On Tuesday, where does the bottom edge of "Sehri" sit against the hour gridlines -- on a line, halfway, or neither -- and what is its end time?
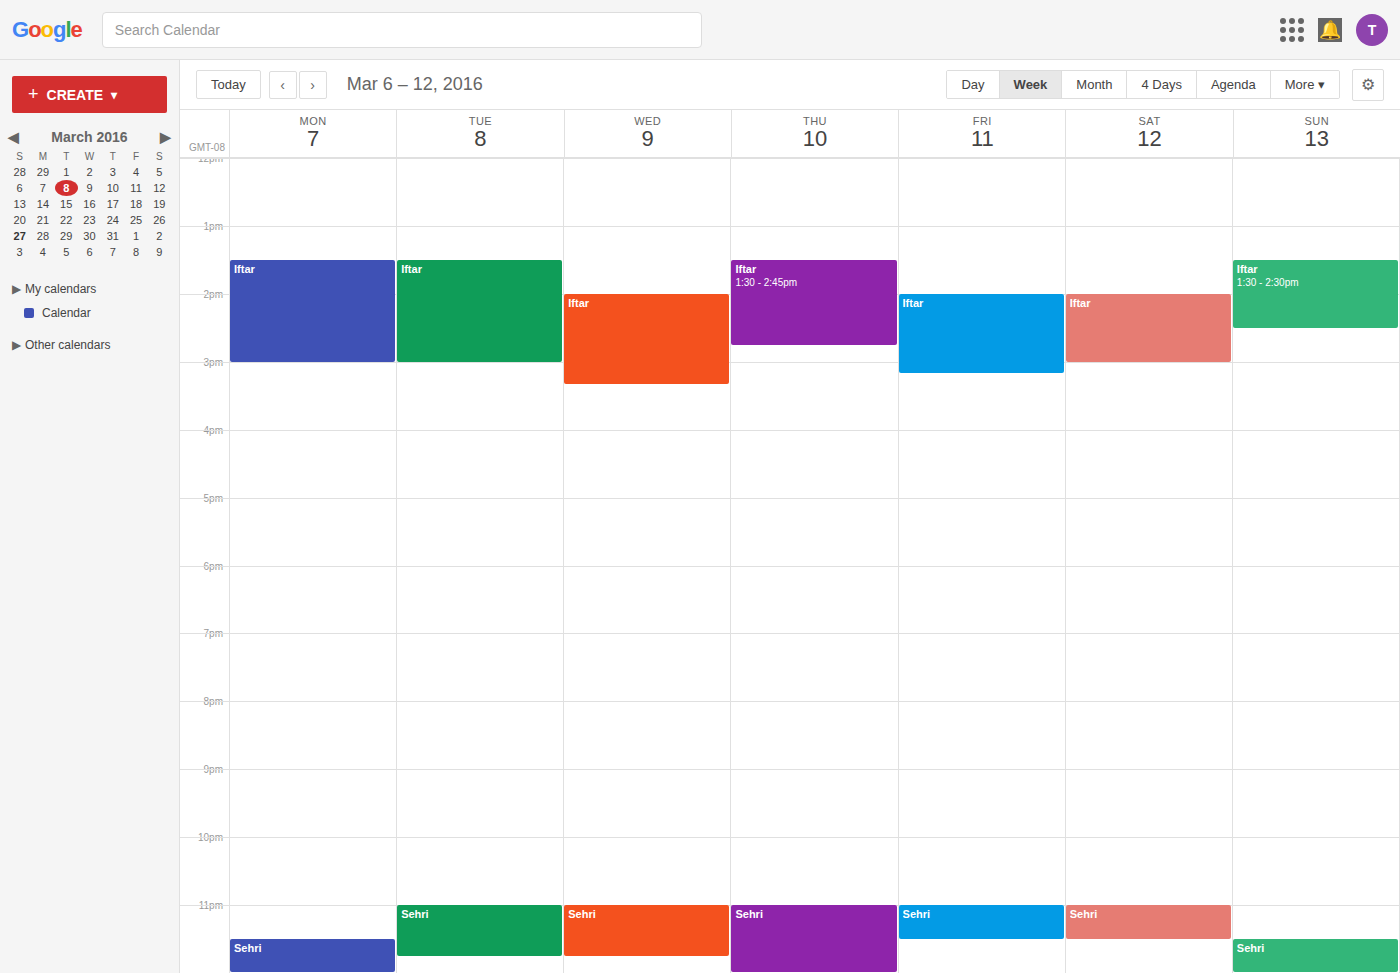
11:45 PM -- neither: three quarters of the way from the 11 PM line to the 12 AM line.